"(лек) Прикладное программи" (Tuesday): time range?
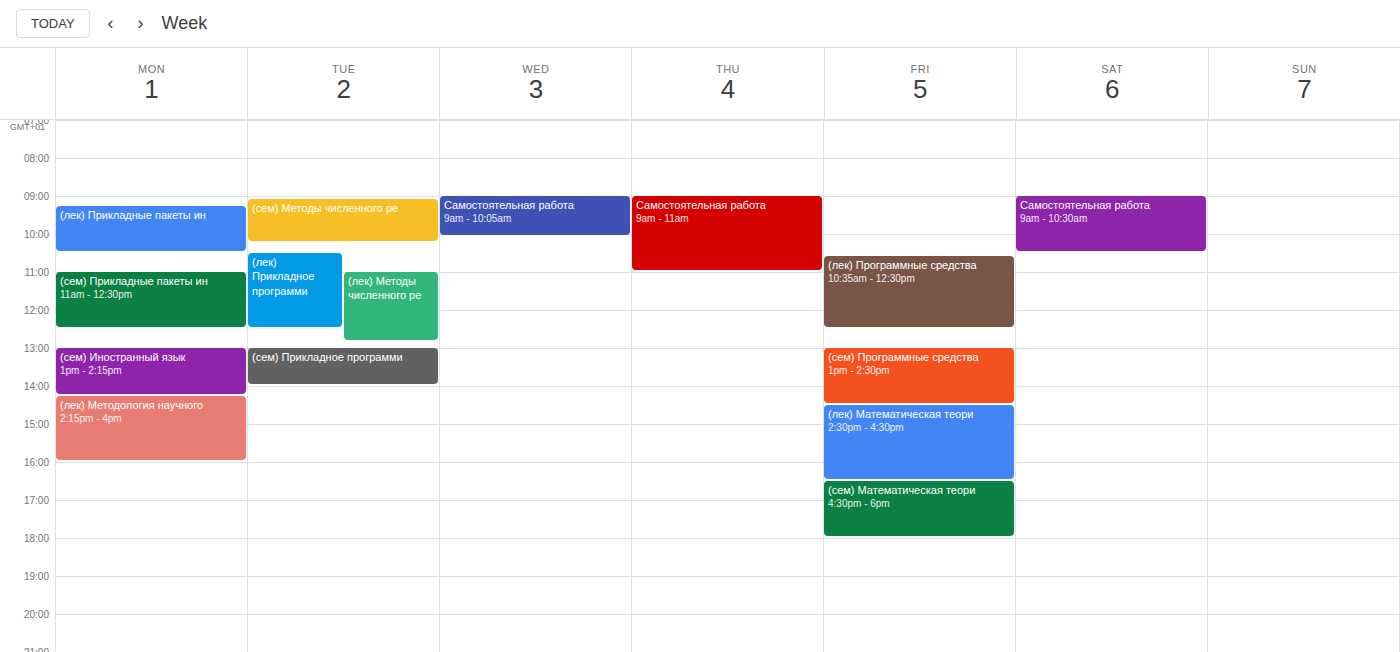
10:30 AM to 12:30 PM